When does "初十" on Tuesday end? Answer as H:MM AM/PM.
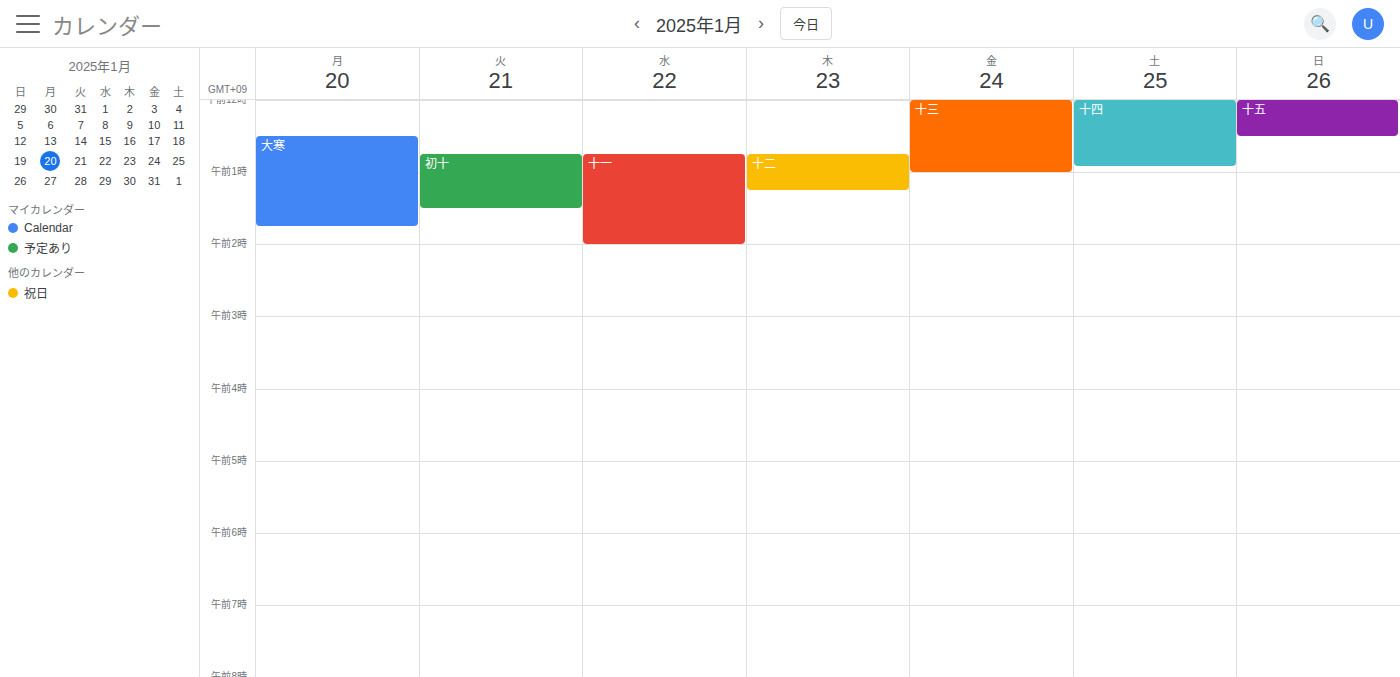
1:30 AM